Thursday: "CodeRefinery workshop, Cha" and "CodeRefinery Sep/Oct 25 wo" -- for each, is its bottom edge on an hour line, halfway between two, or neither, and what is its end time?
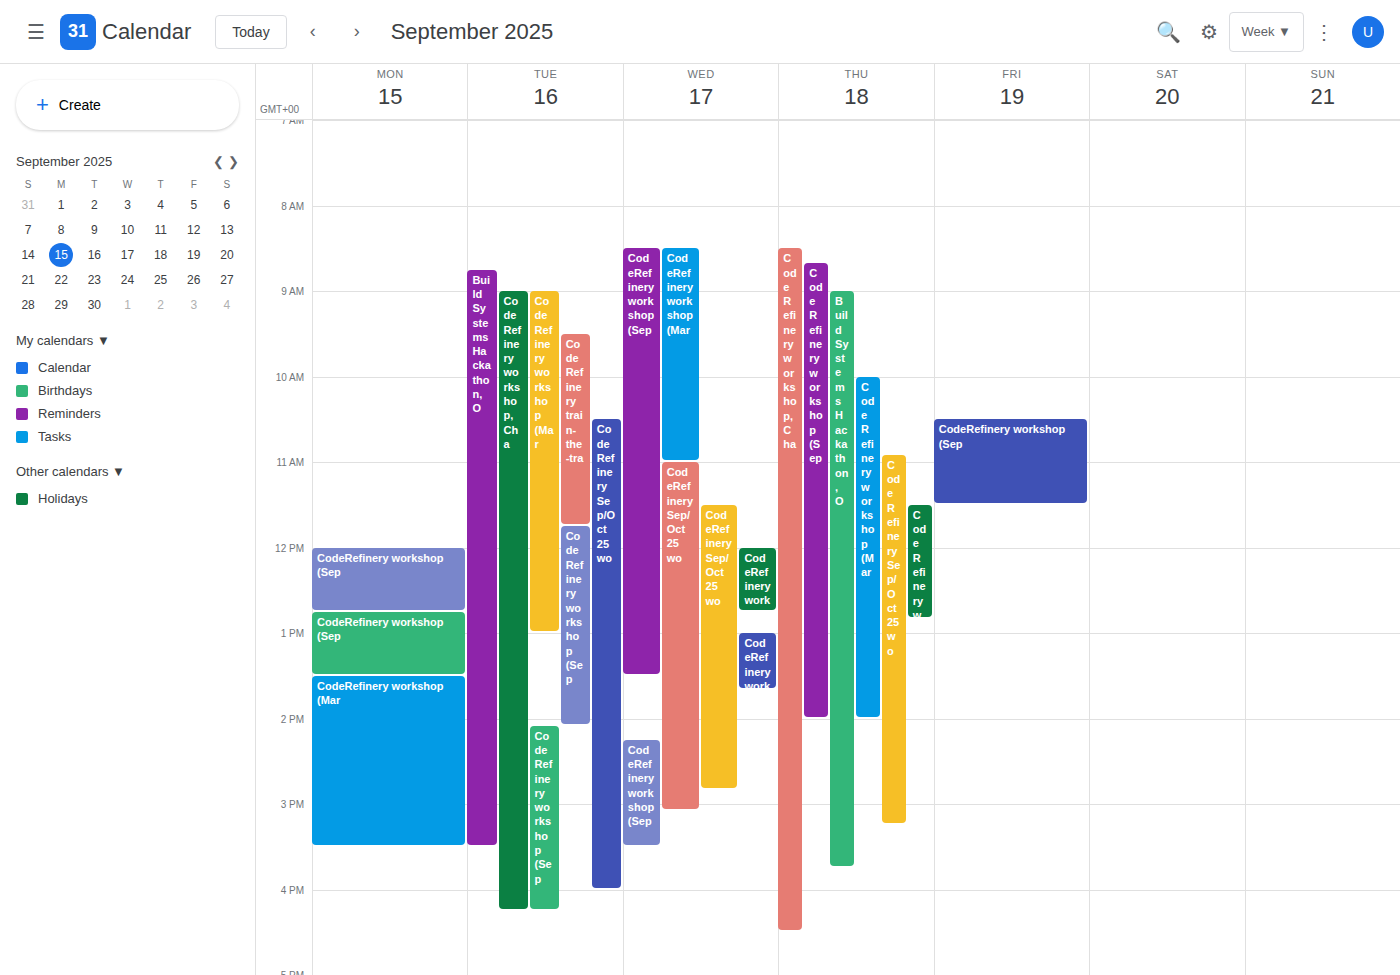
"CodeRefinery workshop, Cha": 4:30 PM, halfway between the 4 PM and 5 PM lines. "CodeRefinery Sep/Oct 25 wo": 3:15 PM, neither: a quarter of the way from the 3 PM line to the 4 PM line.